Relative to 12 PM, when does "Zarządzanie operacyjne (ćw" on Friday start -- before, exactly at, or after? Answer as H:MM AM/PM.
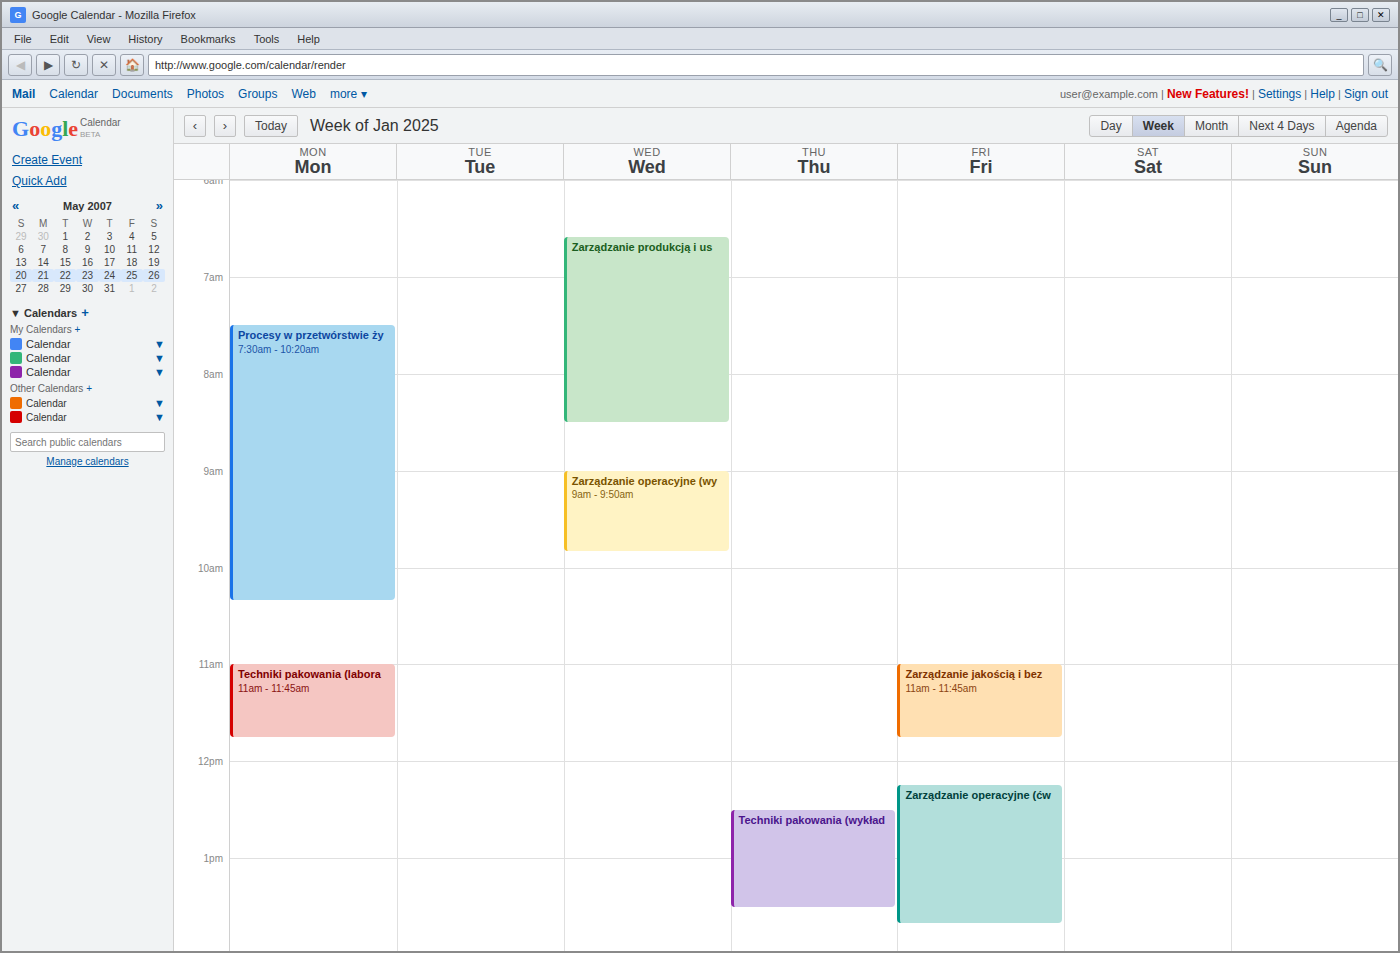
12:15 PM -- after 12 PM, 15 minutes below the 12 PM line.